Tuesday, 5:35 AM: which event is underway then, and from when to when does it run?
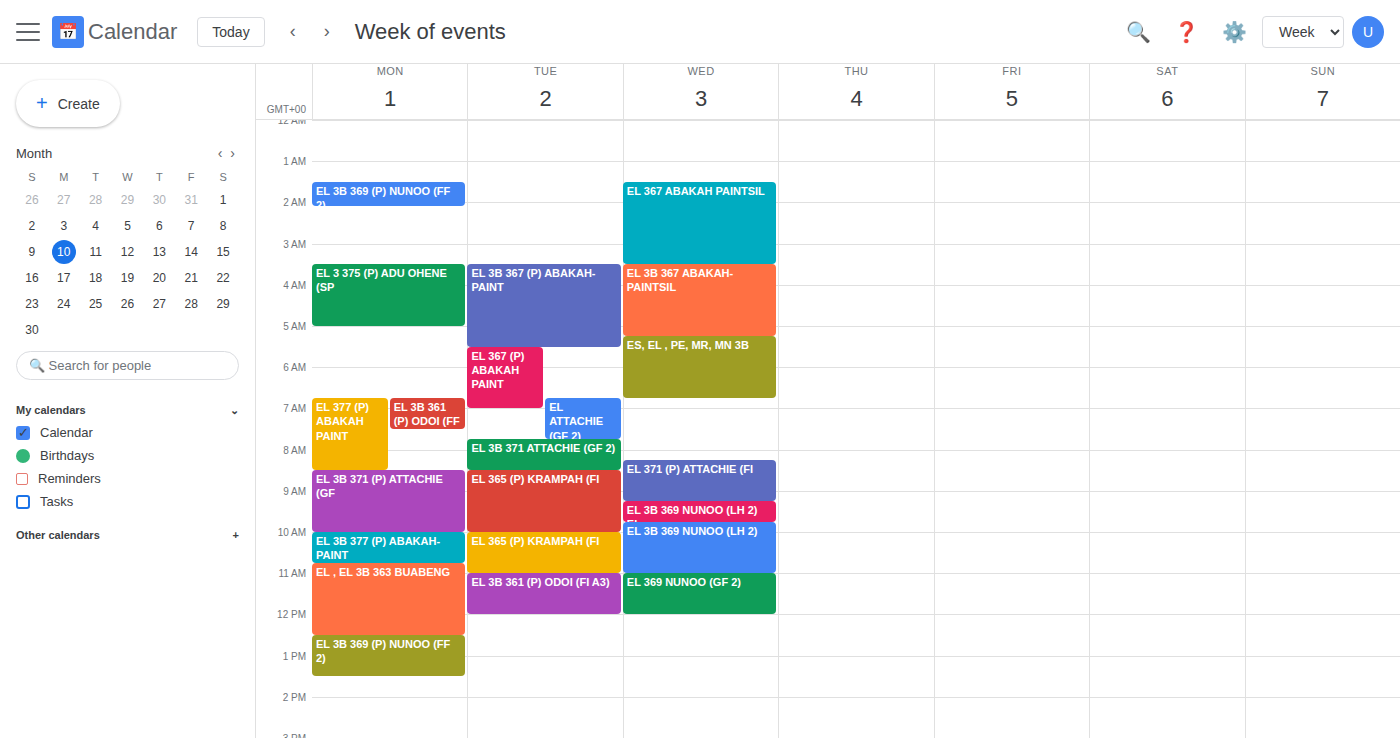
"EL 367 (P) ABAKAH PAINT", 5:30 AM to 7:00 AM